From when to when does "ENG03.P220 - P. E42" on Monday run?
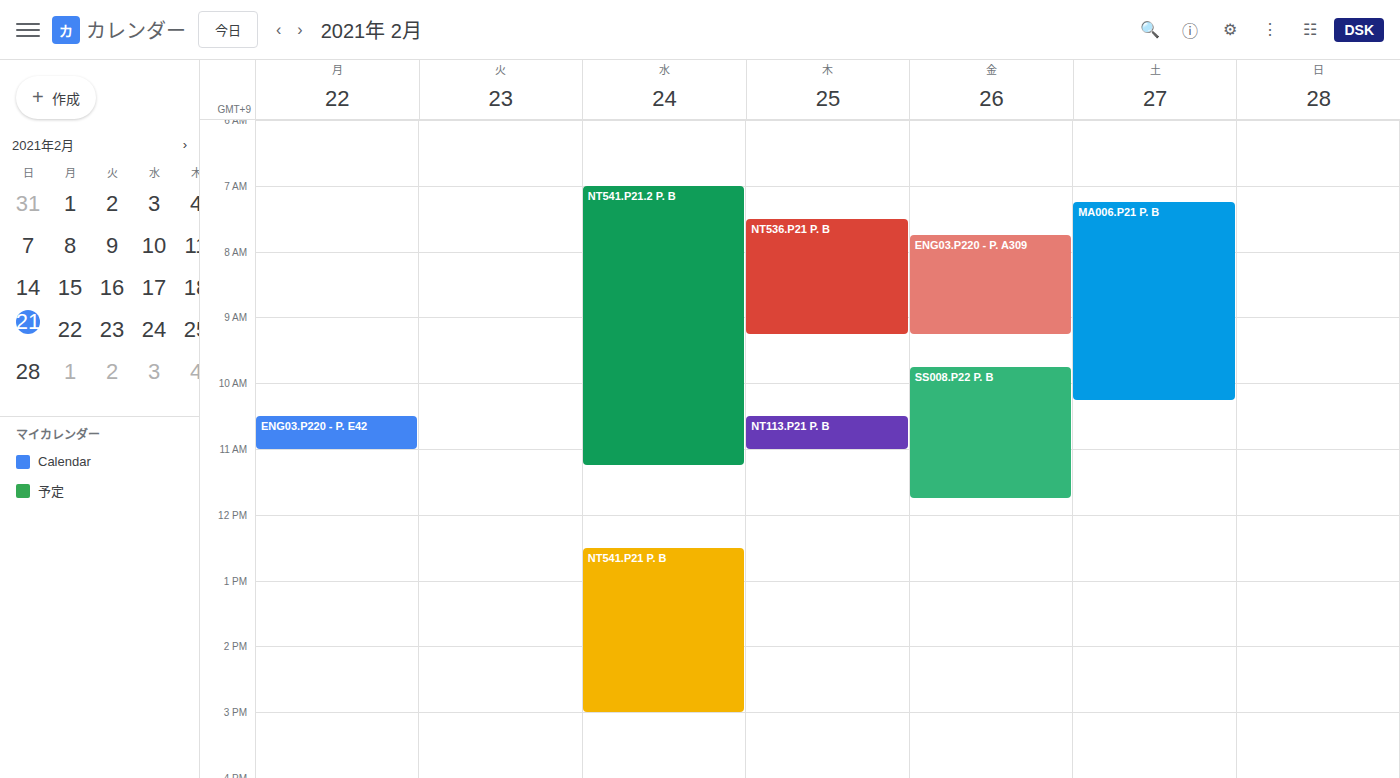
10:30 AM to 11:00 AM